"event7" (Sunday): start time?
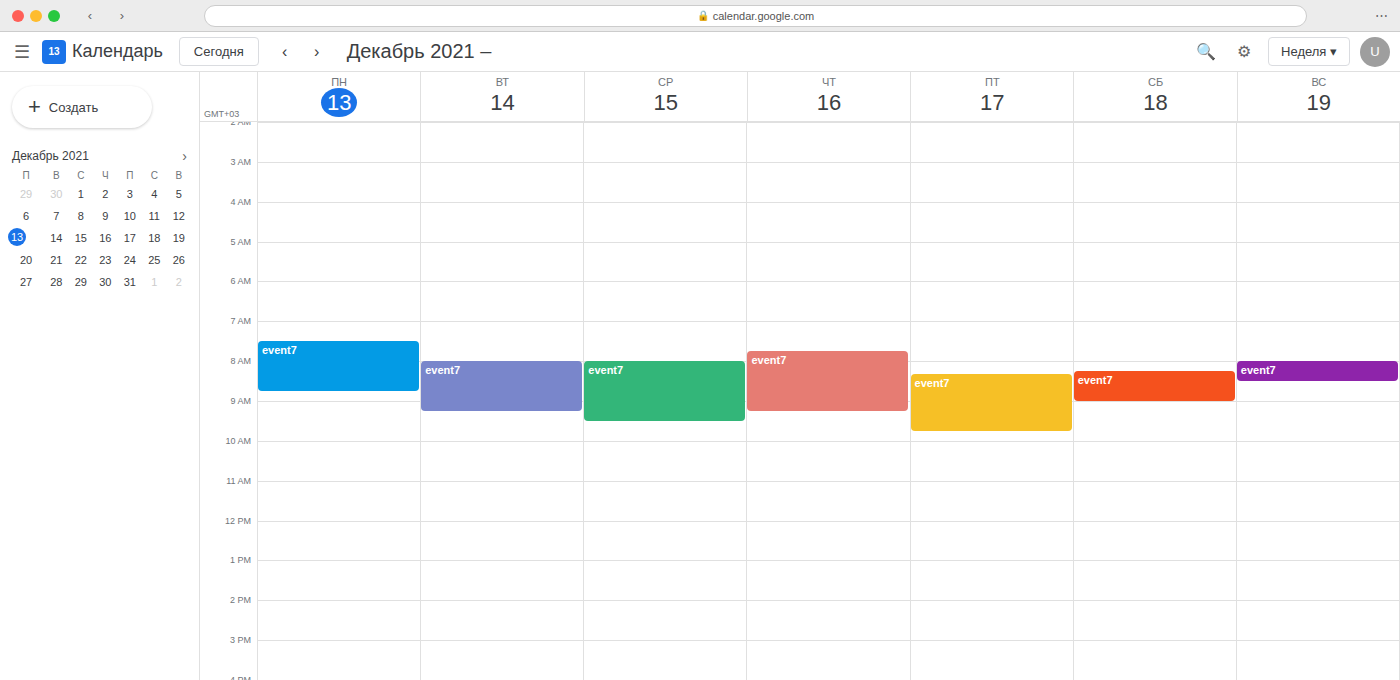
8:00 AM